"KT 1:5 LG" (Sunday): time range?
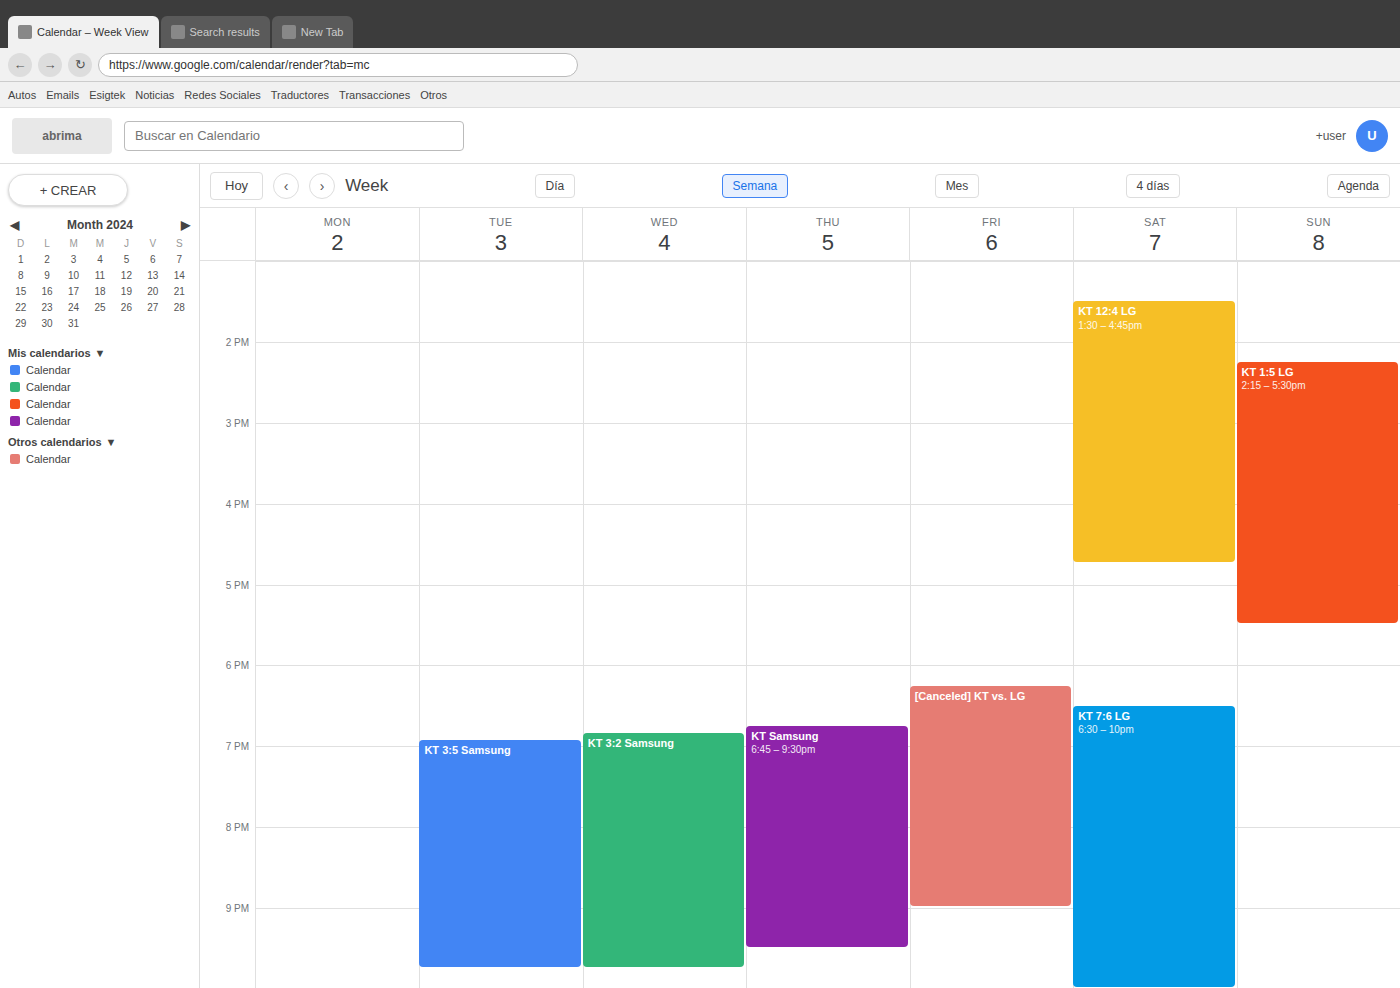
2:15 PM to 5:30 PM